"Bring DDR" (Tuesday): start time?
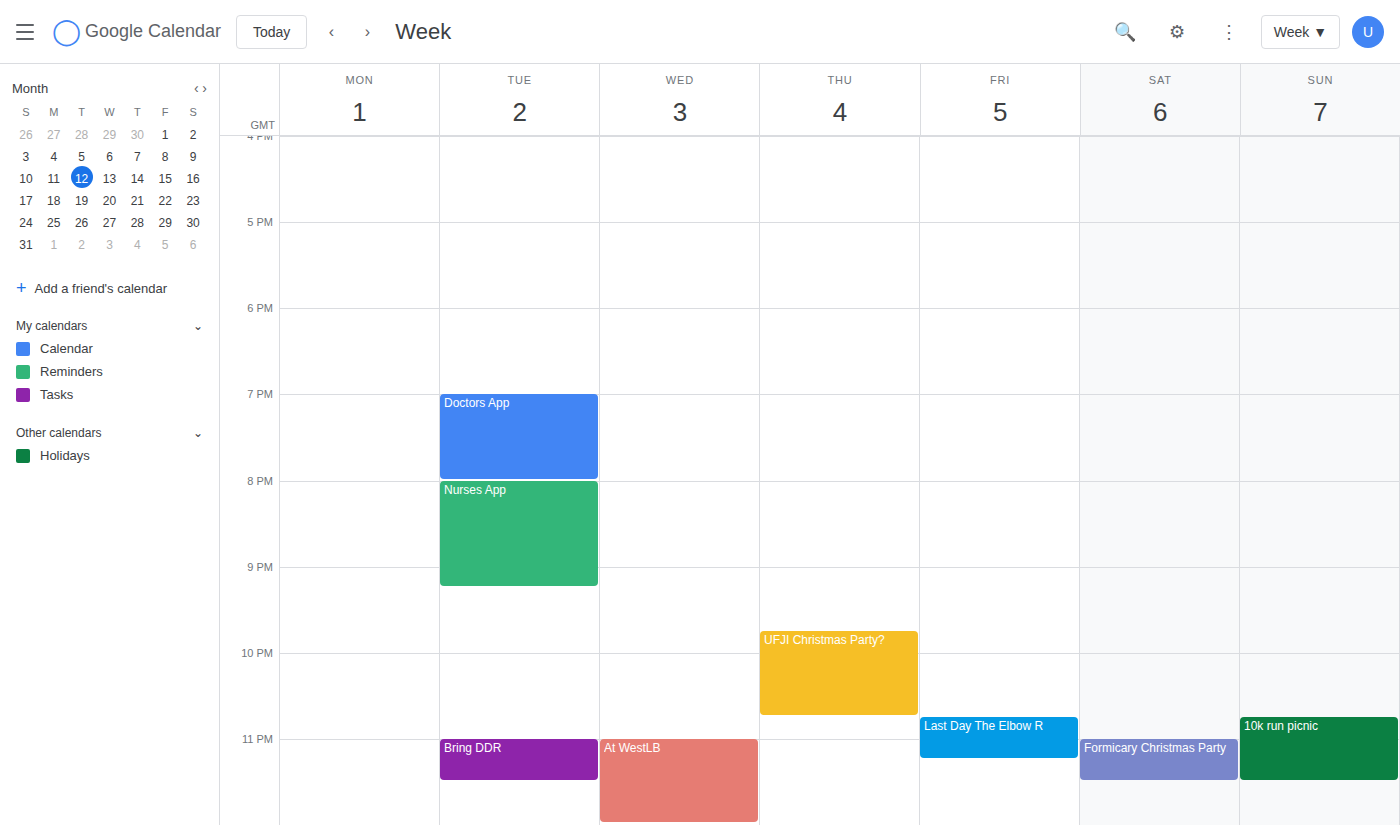
23:00